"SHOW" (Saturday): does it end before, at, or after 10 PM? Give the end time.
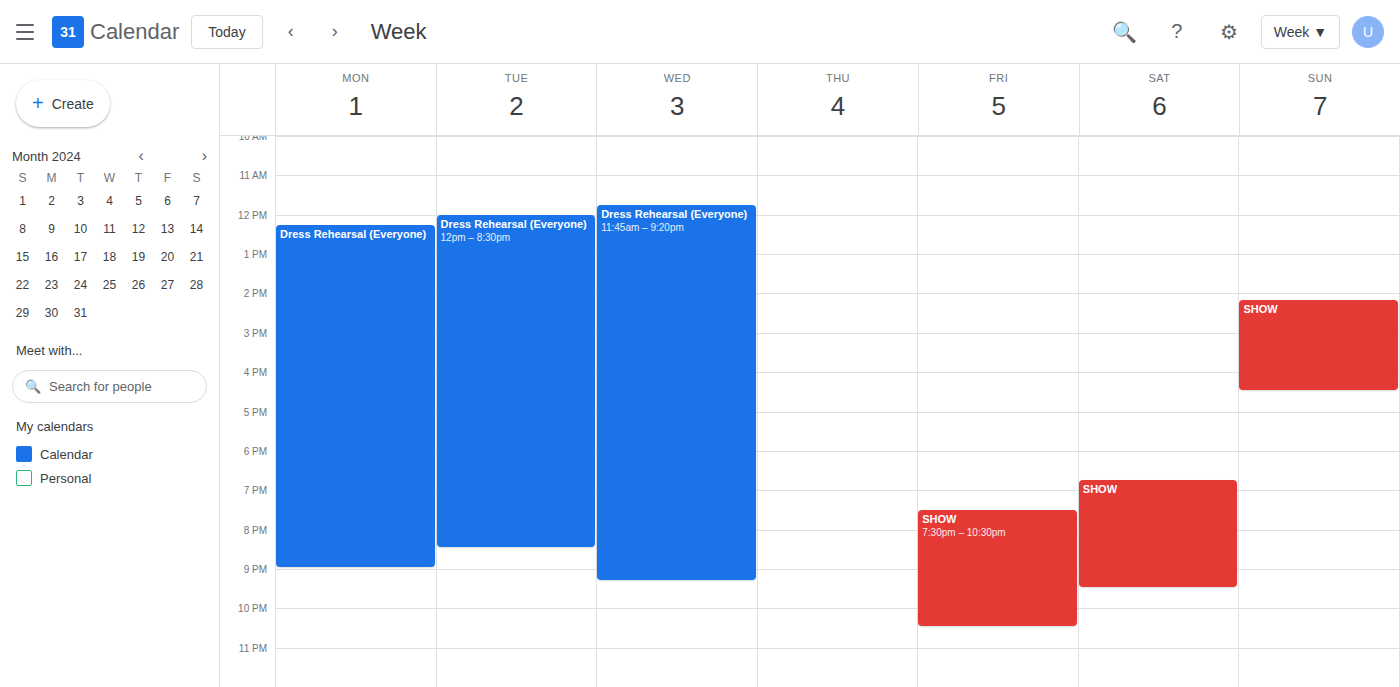
9:30 PM -- before 10 PM, 30 minutes above the 10 PM line.